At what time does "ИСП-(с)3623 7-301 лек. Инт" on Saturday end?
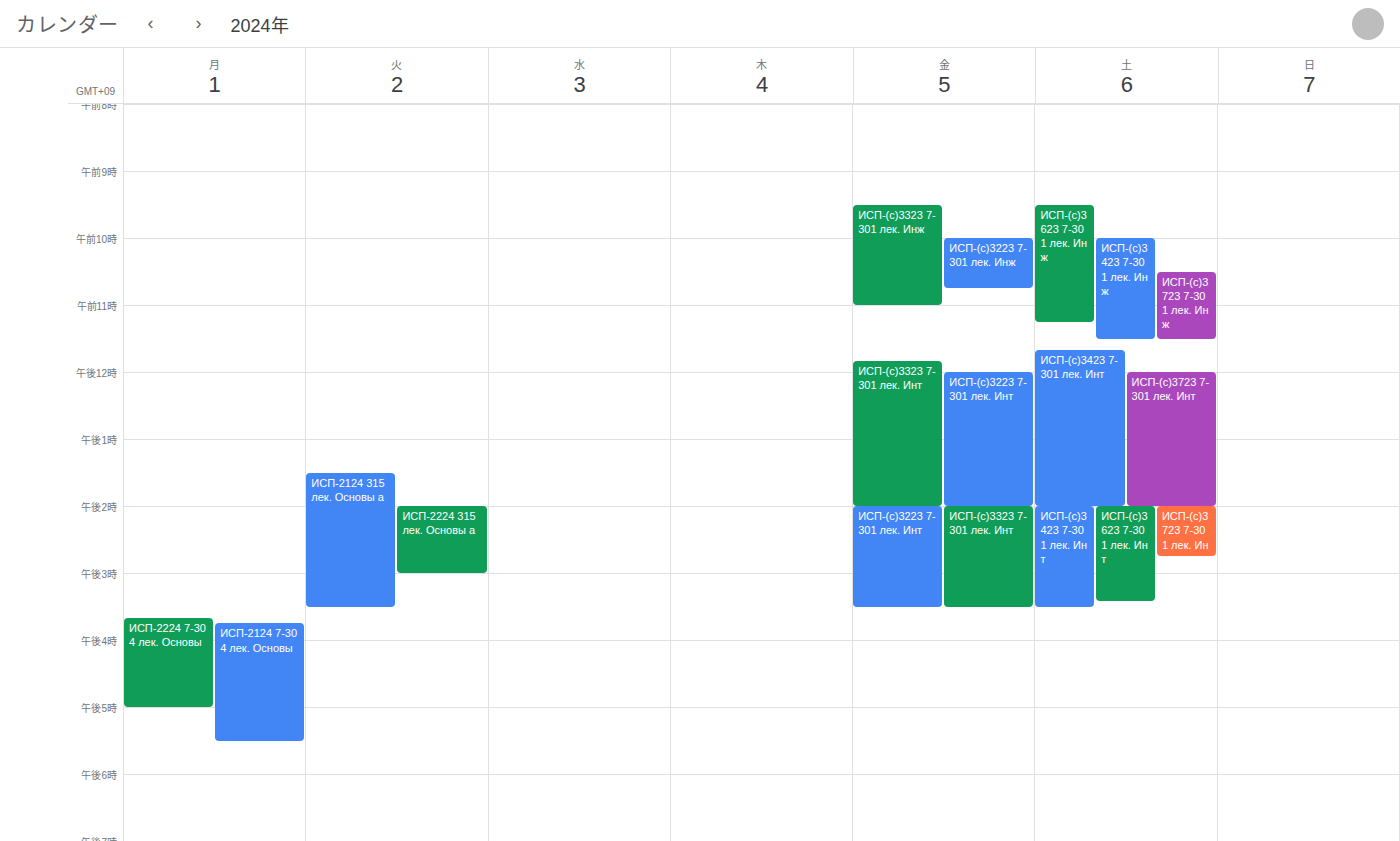
3:25 PM